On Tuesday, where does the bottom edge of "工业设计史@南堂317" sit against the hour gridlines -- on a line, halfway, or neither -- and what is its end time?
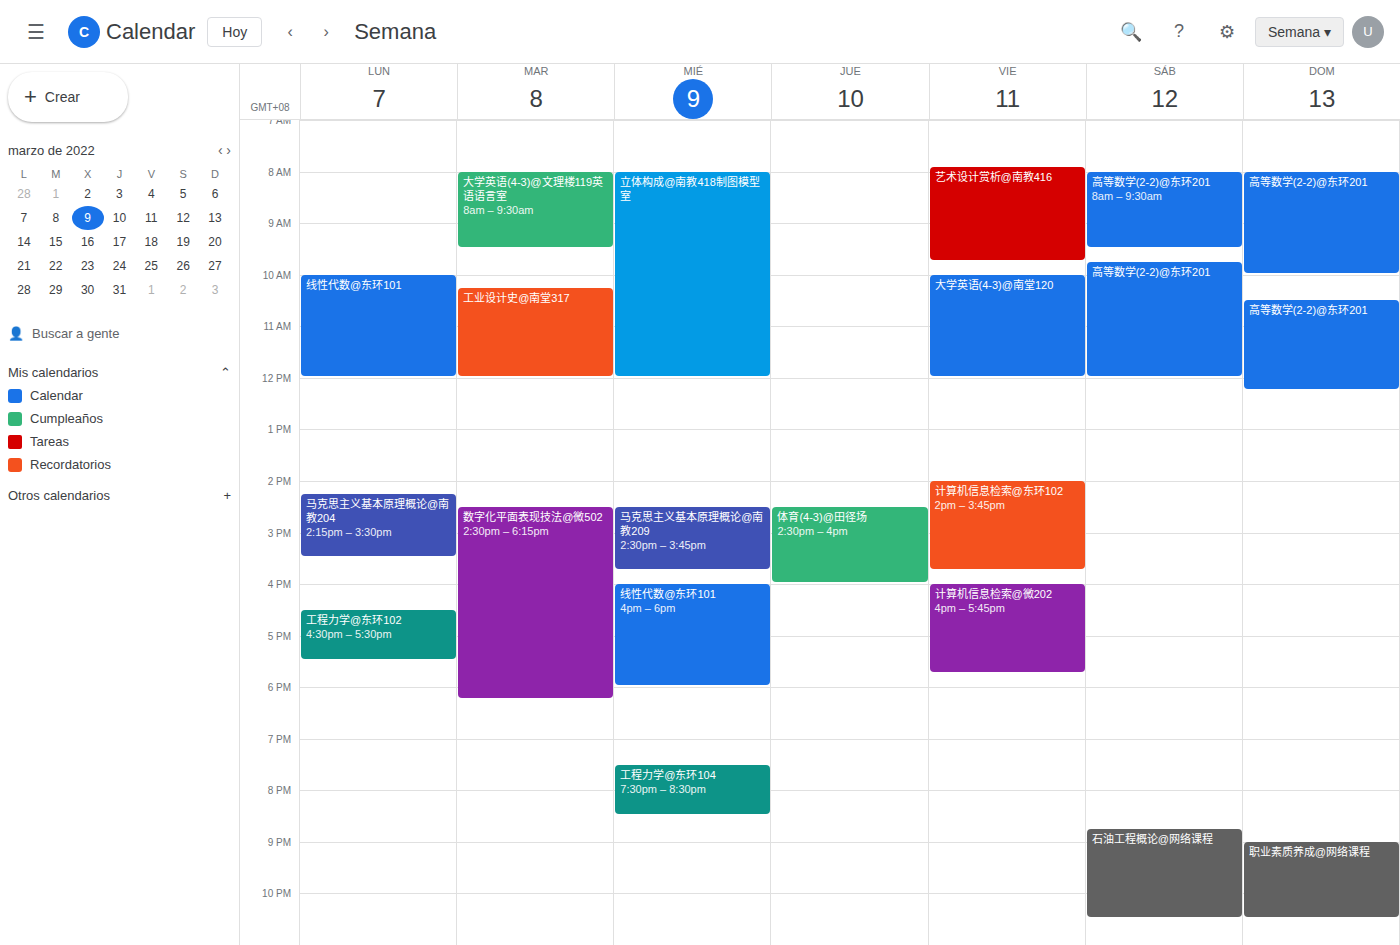
12:00 PM -- exactly on the 12 PM line.